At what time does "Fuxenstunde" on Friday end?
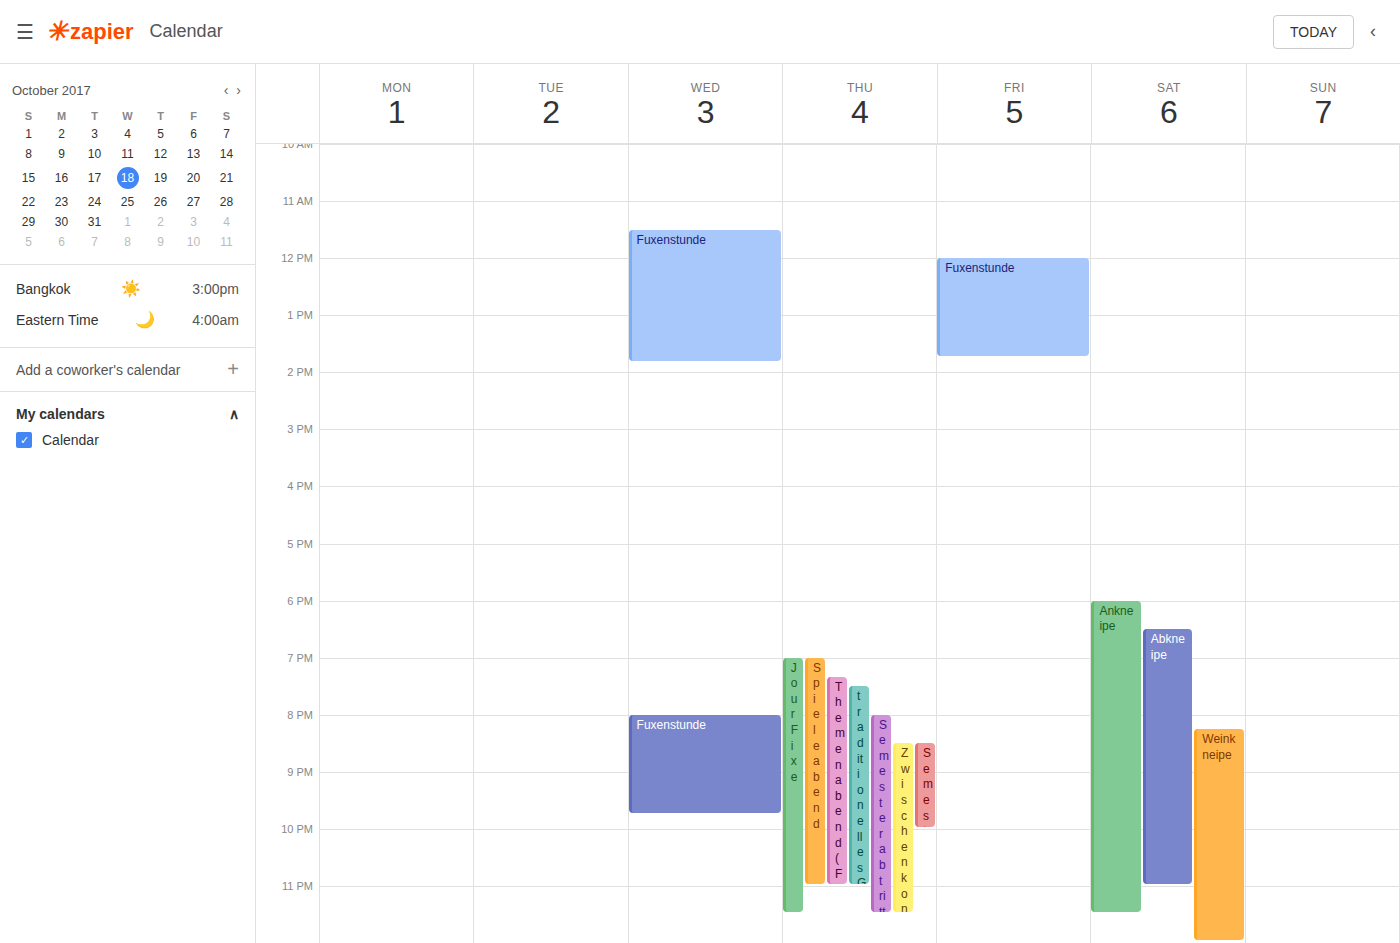
13:45